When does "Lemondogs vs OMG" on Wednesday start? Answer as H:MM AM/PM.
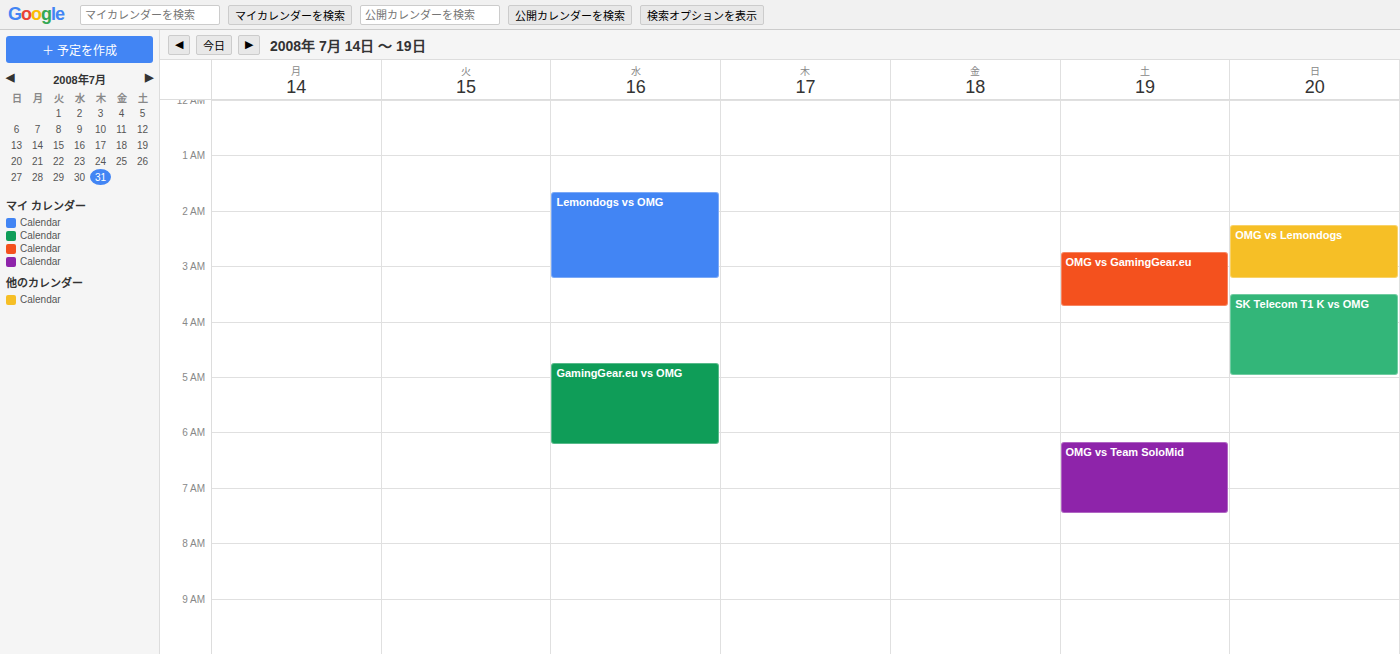
1:40 AM